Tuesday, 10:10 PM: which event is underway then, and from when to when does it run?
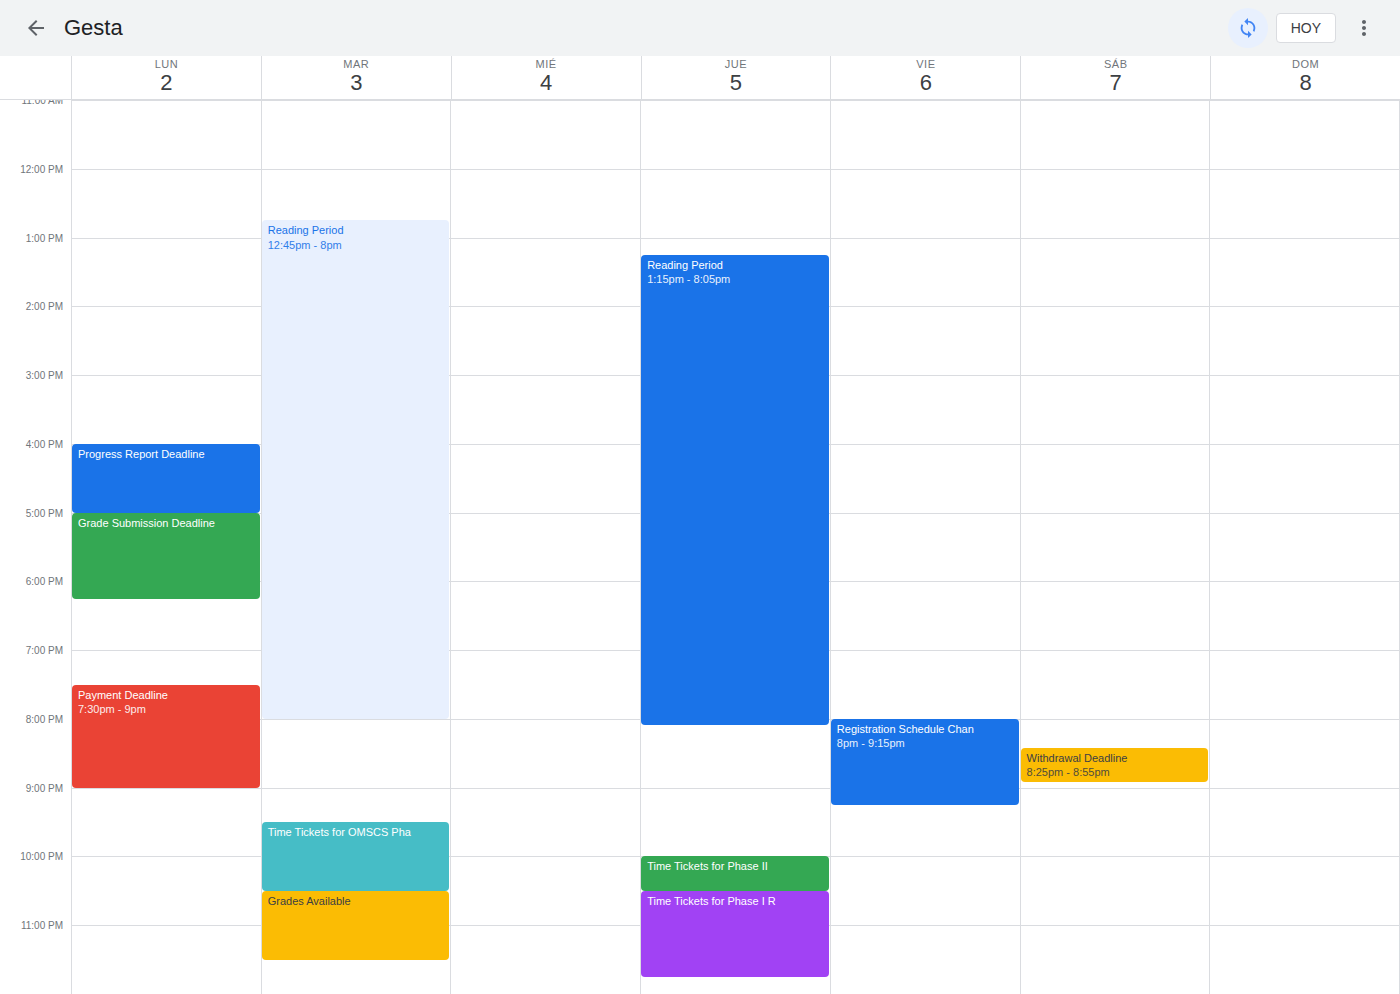
"Time Tickets for OMSCS Pha", 9:30 PM to 10:30 PM